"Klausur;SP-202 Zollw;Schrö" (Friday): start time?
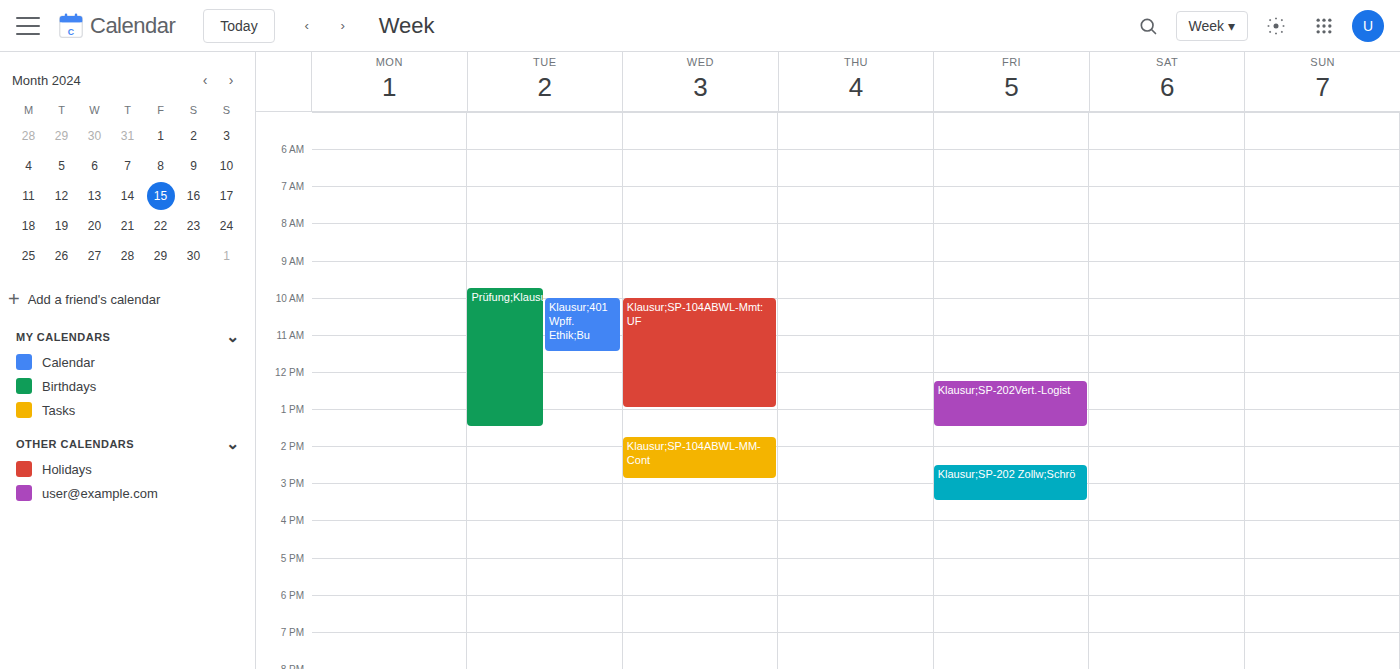
2:30 PM